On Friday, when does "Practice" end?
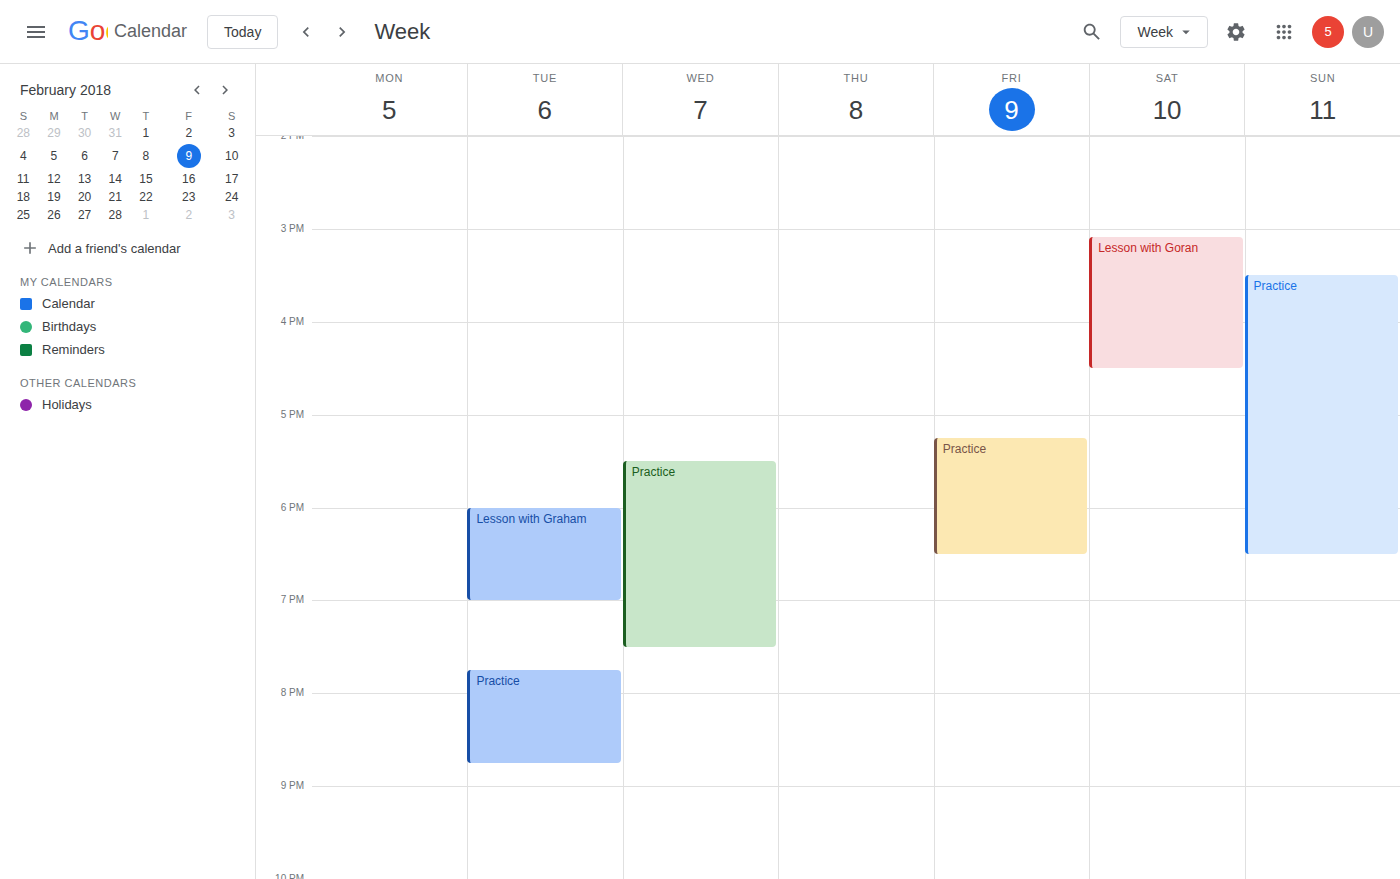
6:30 PM